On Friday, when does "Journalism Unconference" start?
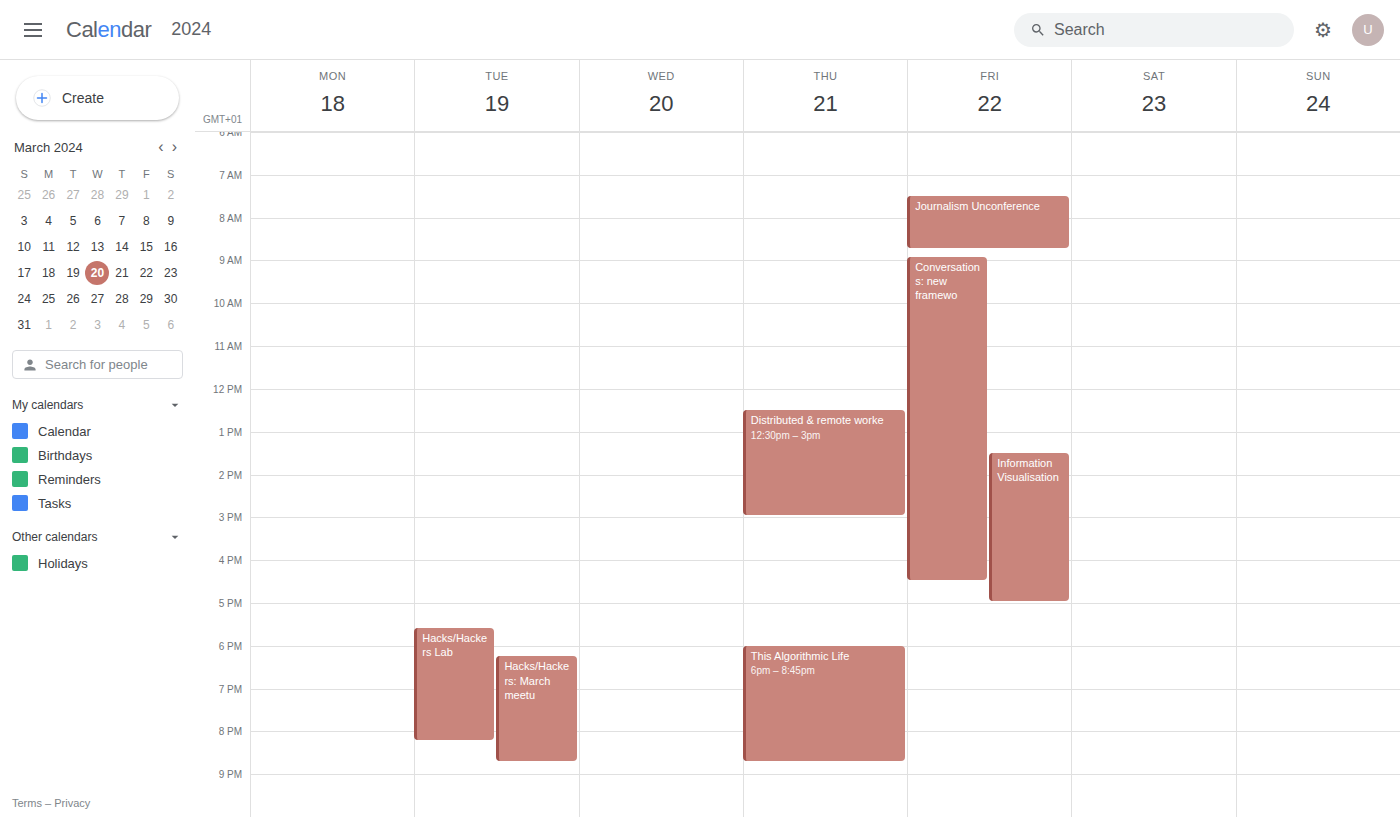
7:30 AM